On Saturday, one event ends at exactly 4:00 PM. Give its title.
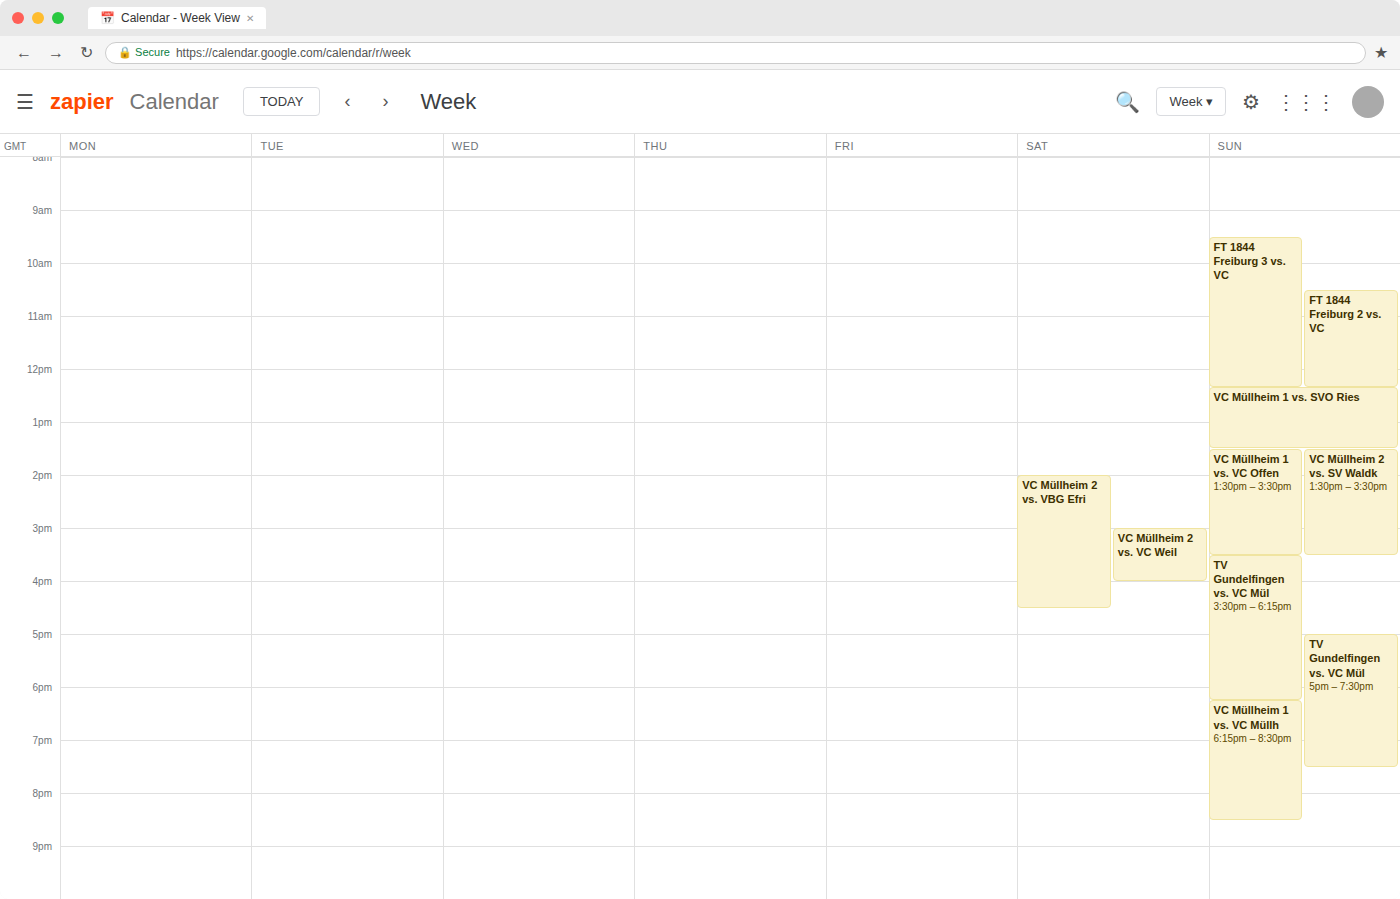
"VC Müllheim 2 vs. VC Weil"